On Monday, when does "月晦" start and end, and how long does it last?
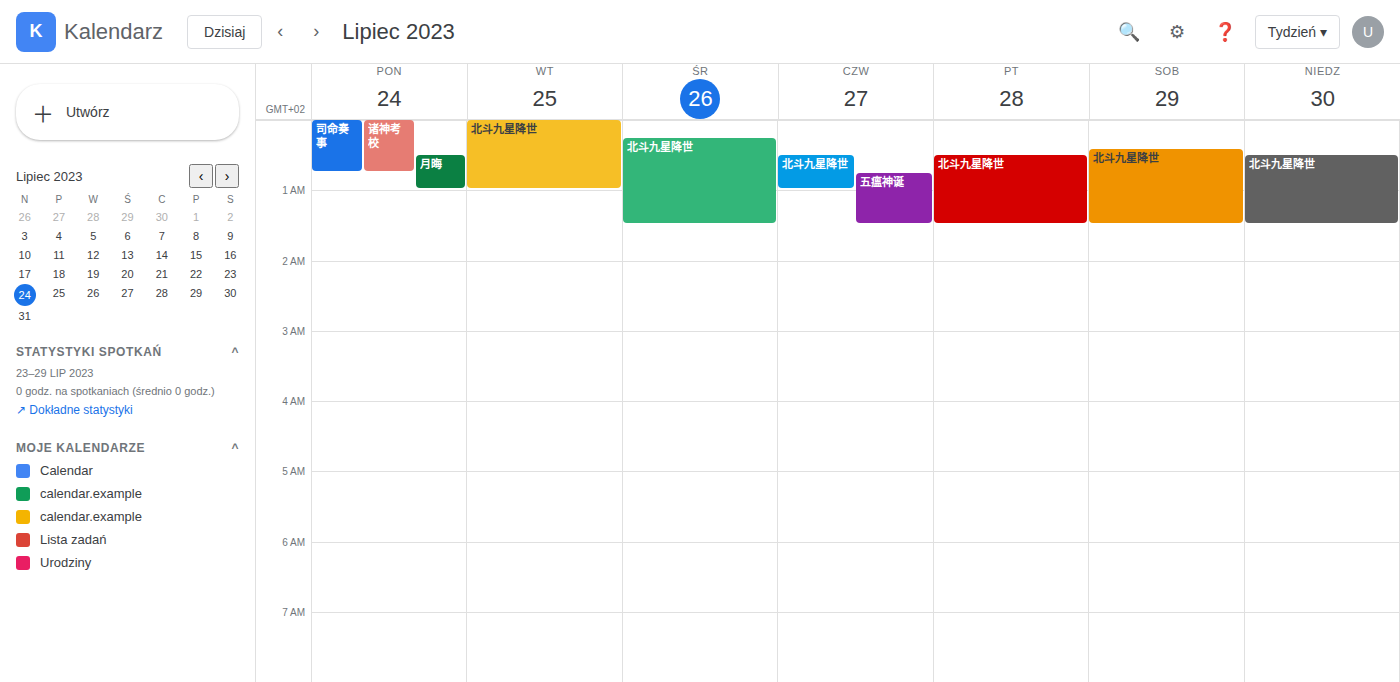
12:30 AM to 1:00 AM, 30 minutes